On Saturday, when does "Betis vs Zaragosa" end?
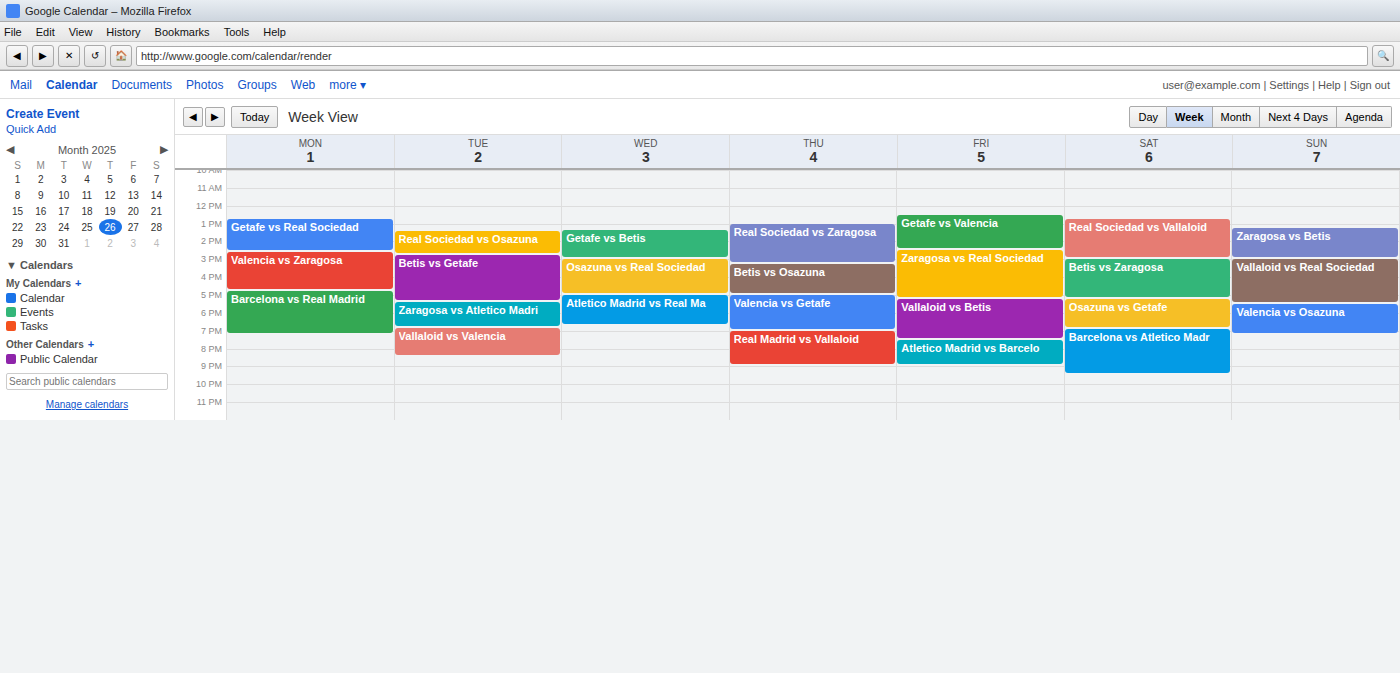
5:15 PM